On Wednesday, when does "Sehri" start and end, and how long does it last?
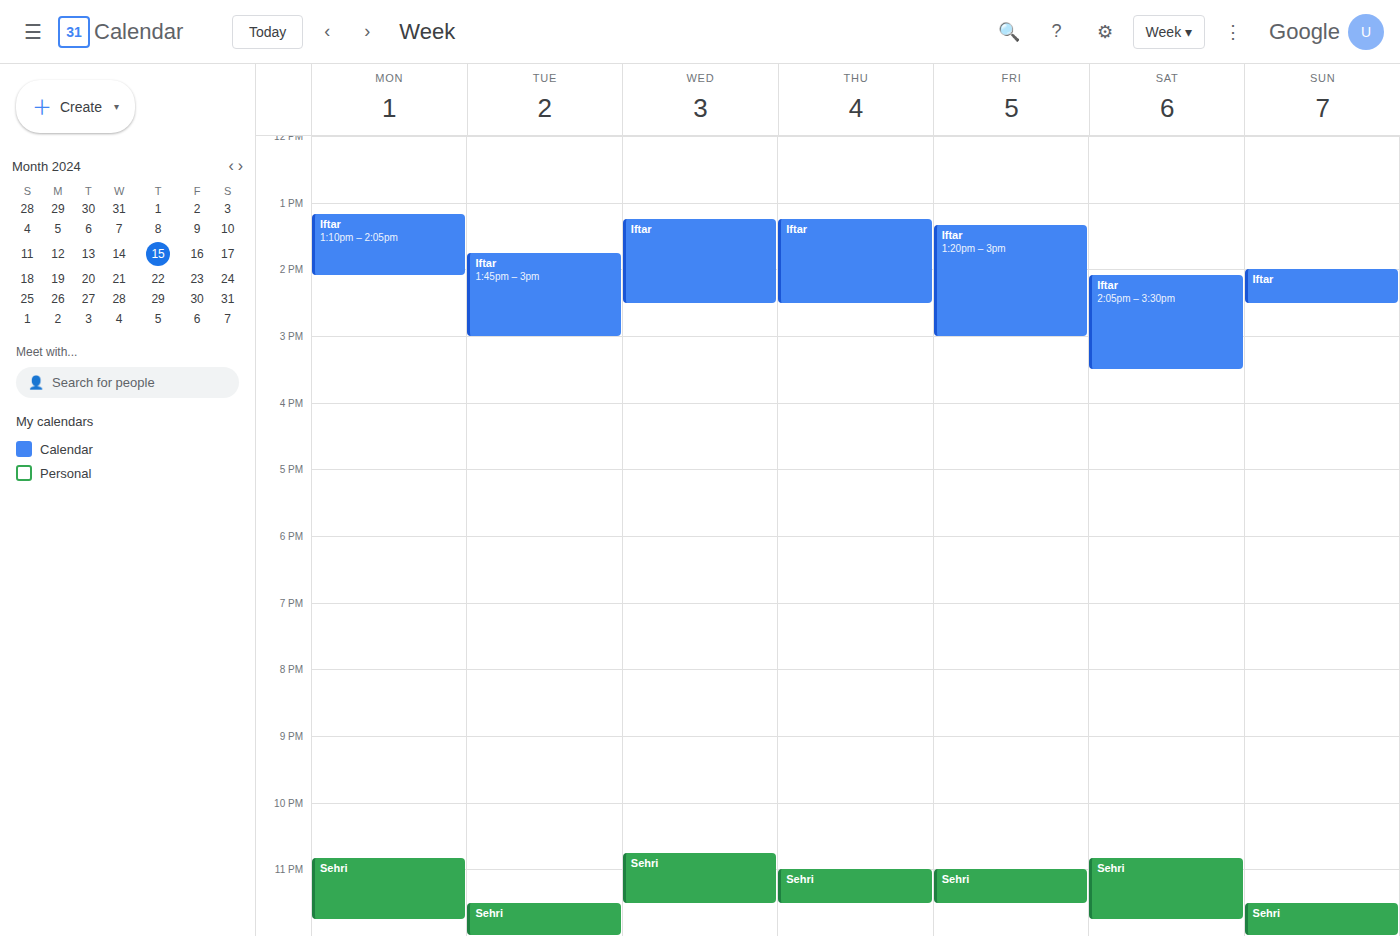
10:45 PM to 11:30 PM, 45 minutes